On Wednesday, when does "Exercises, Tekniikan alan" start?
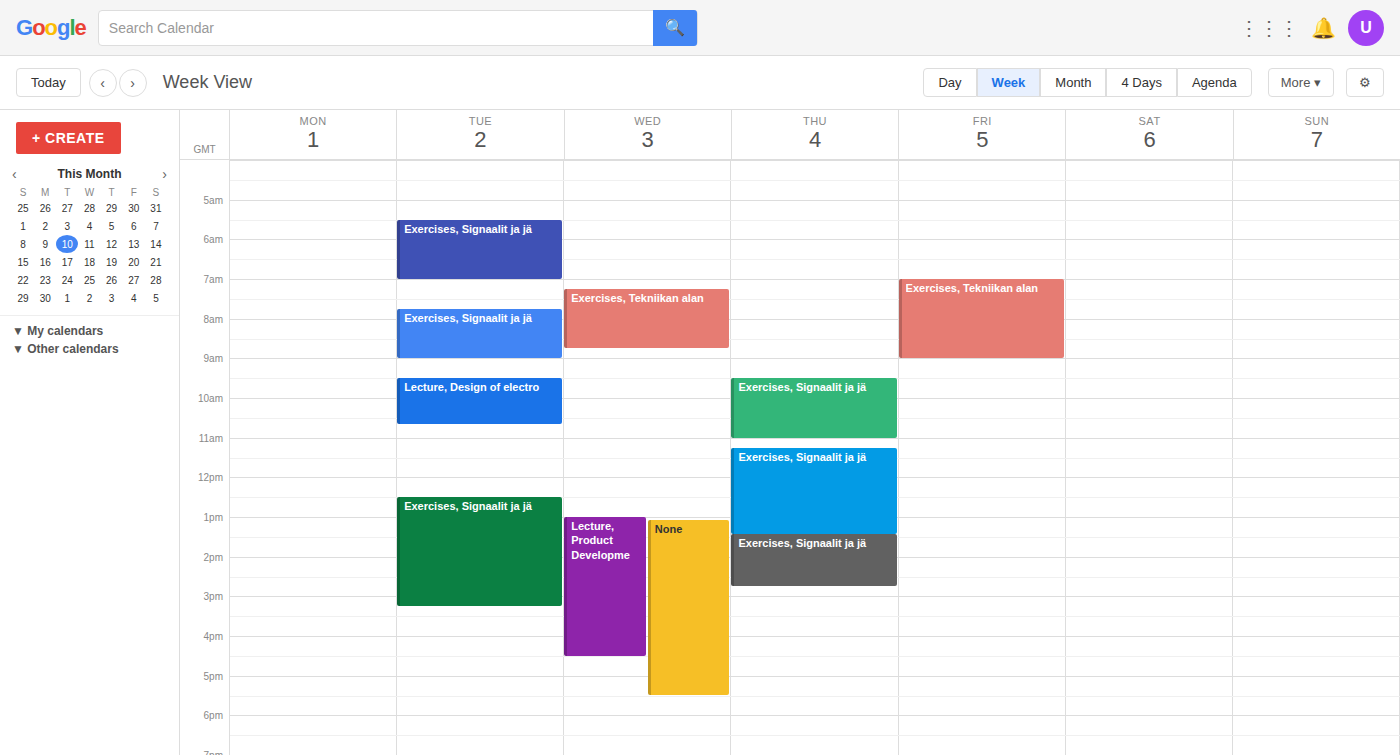
7:15 AM